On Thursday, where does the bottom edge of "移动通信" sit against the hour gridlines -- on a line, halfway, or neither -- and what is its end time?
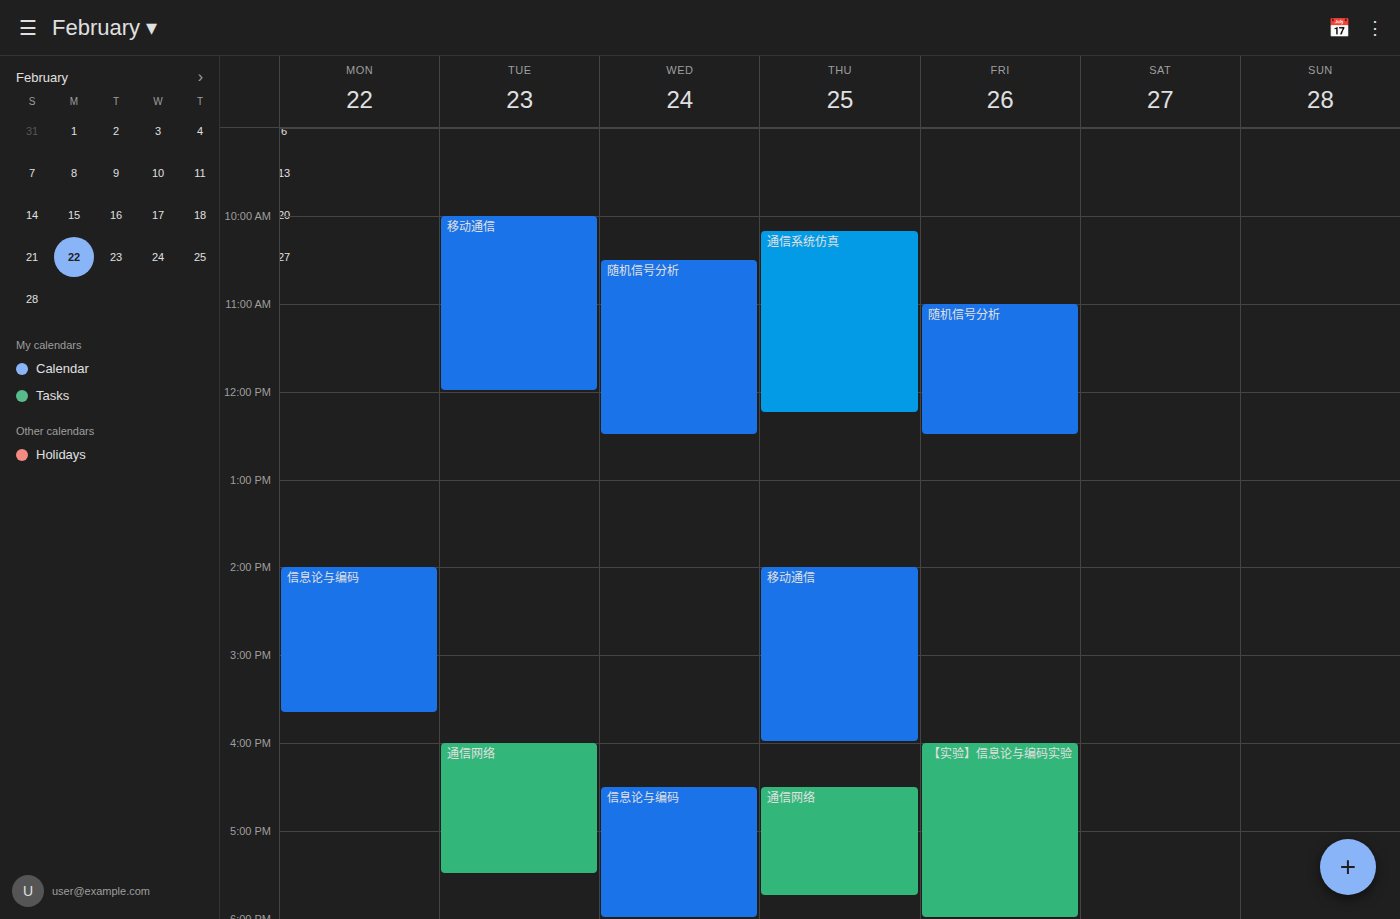
16:00 -- exactly on the 16:00 line.